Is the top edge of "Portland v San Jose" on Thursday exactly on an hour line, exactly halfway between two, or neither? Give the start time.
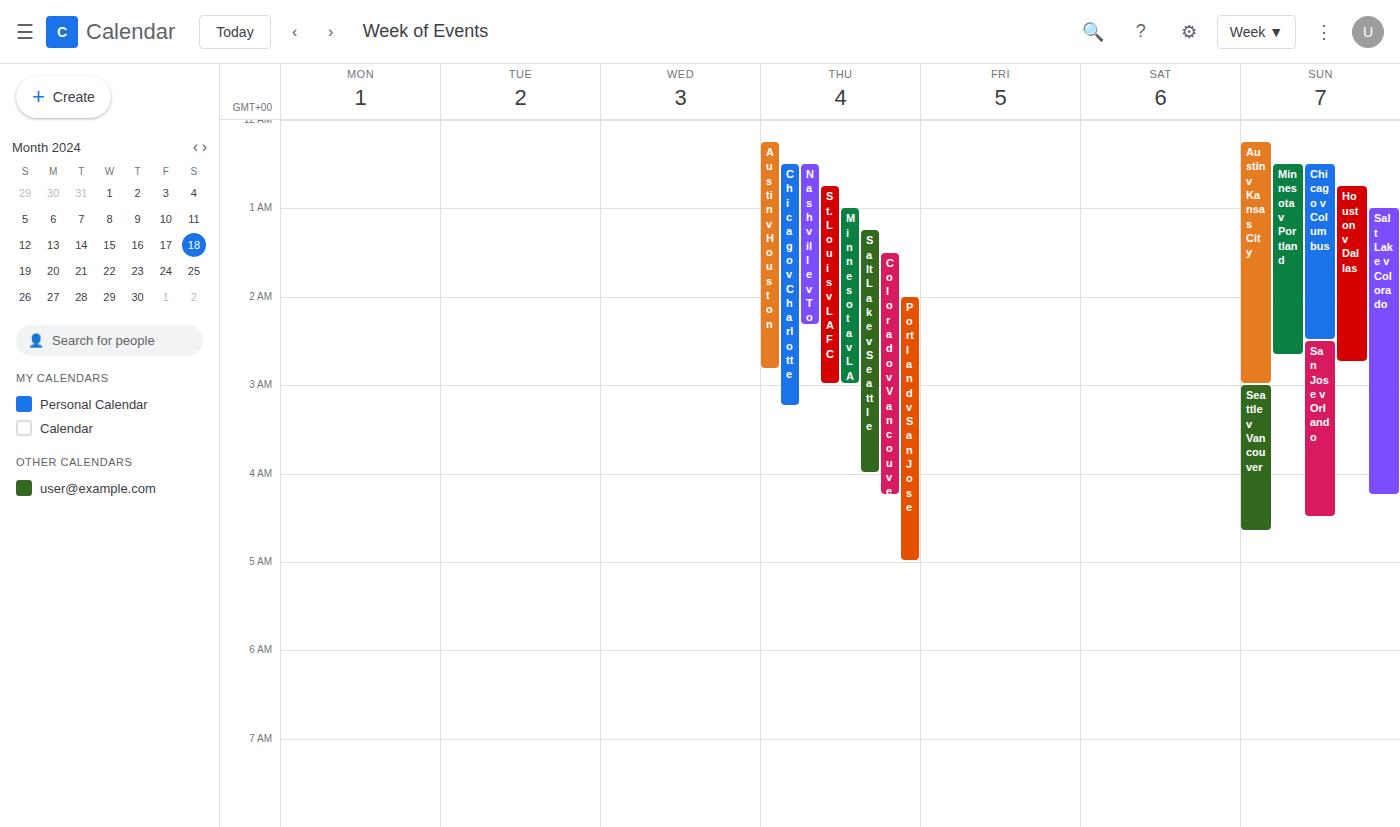
2:00 AM -- exactly on the 2 AM line.